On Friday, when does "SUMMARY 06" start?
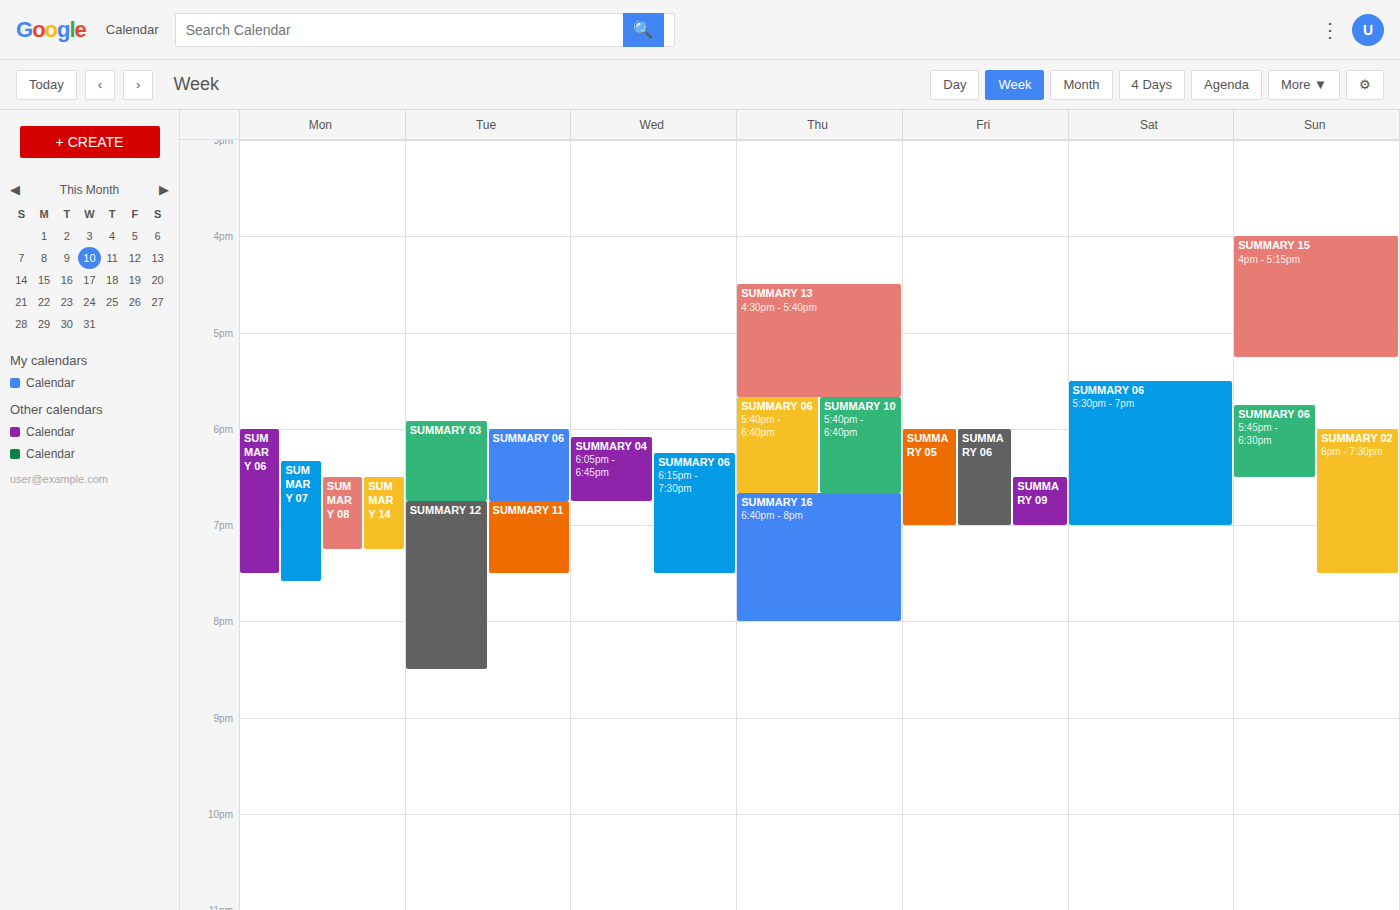
6:00 PM